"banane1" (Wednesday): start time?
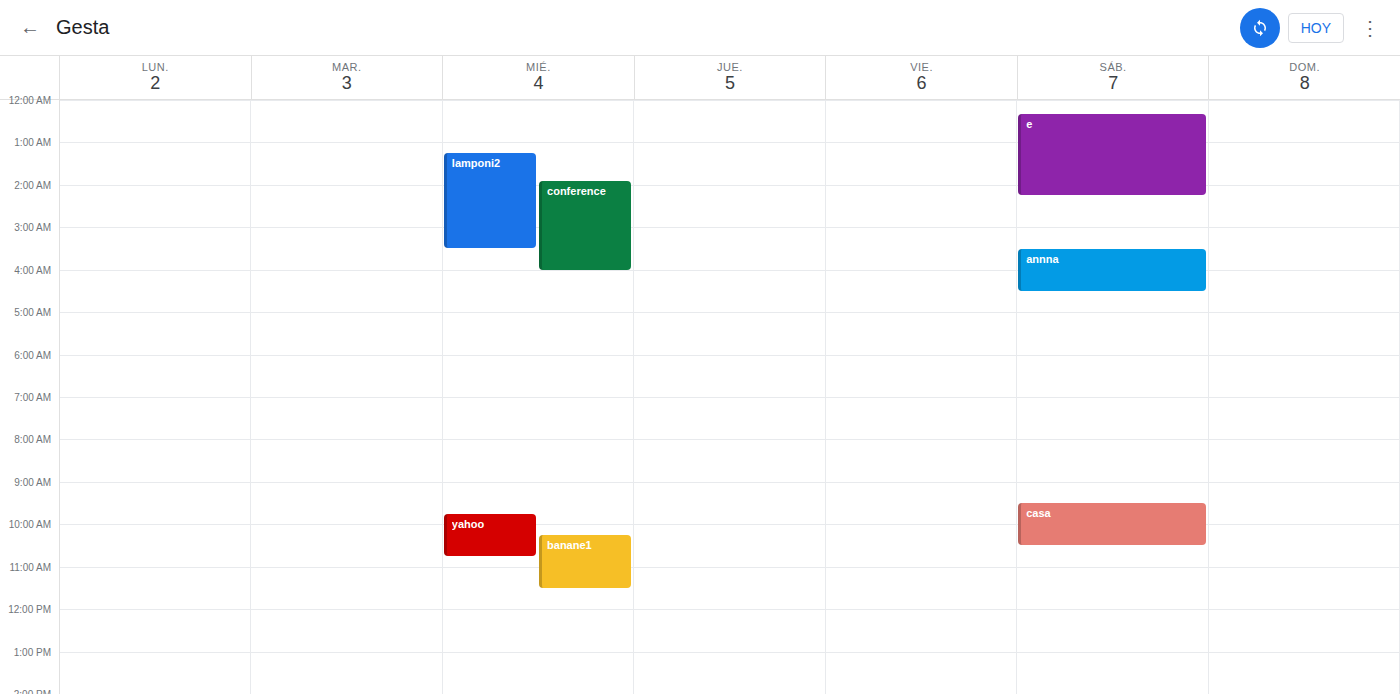
10:15